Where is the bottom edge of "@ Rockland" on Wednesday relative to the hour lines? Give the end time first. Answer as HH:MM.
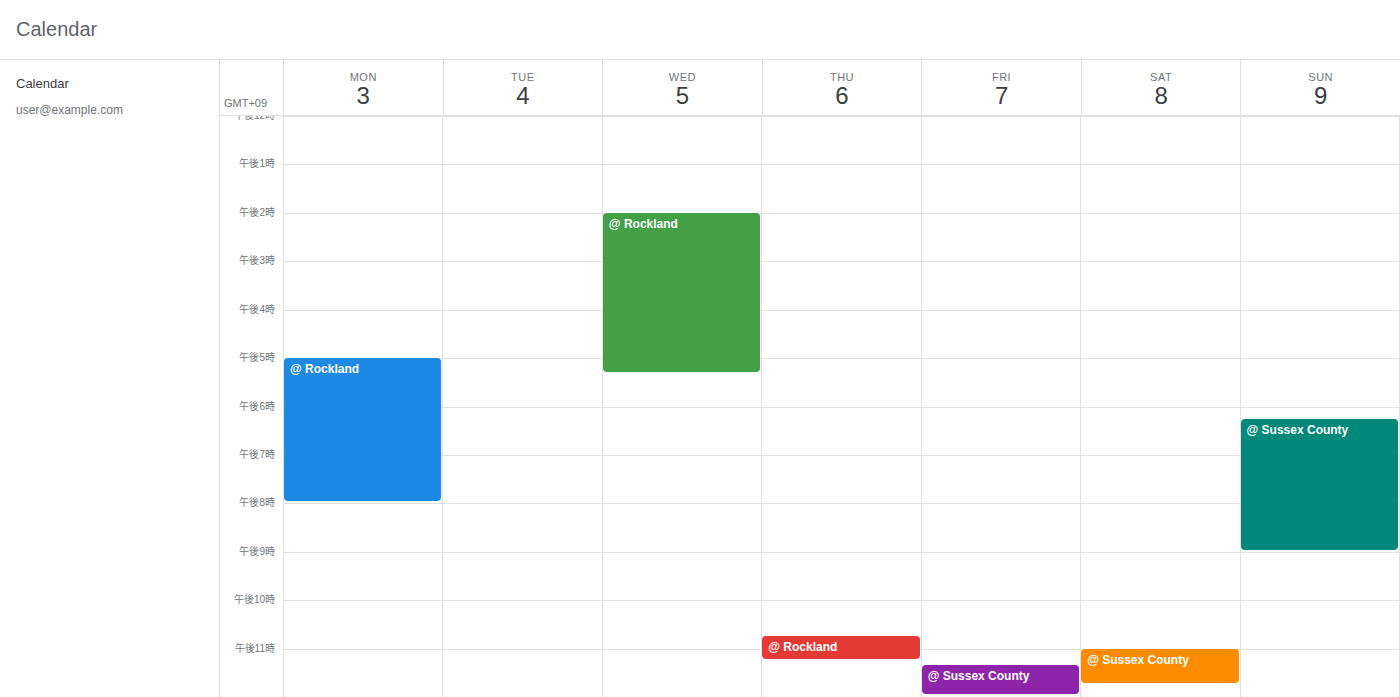
17:20 -- neither: 20 minutes below the 17:00 line and 40 minutes above the 18:00 line.